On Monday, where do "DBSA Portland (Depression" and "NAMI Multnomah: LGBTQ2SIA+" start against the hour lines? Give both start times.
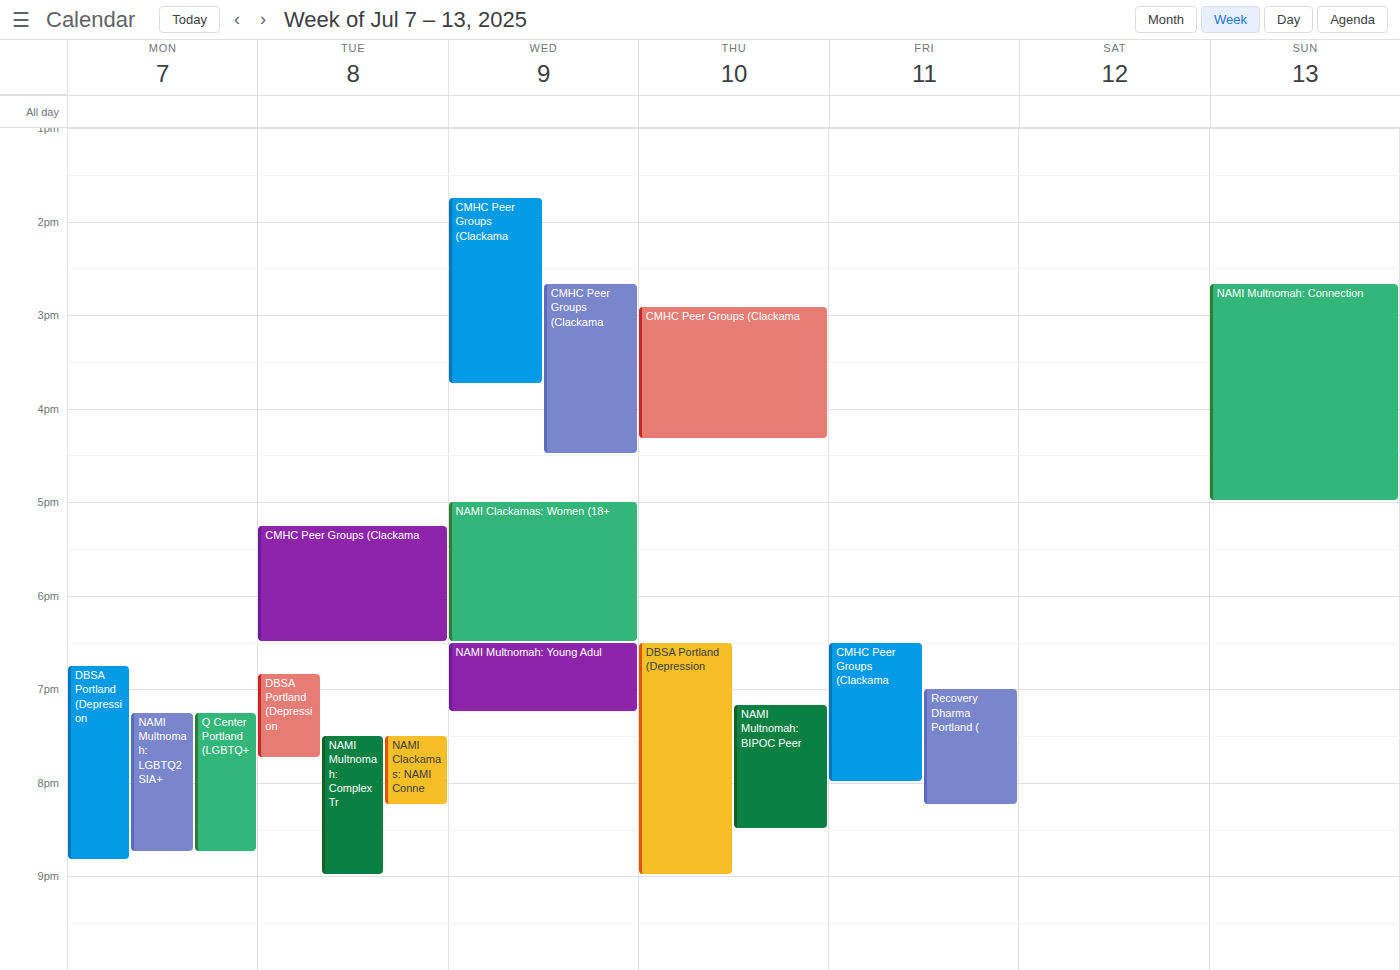
"DBSA Portland (Depression": 18:45, neither: three quarters of the way from the 18:00 line to the 19:00 line. "NAMI Multnomah: LGBTQ2SIA+": 19:15, neither: a quarter of the way from the 19:00 line to the 20:00 line.